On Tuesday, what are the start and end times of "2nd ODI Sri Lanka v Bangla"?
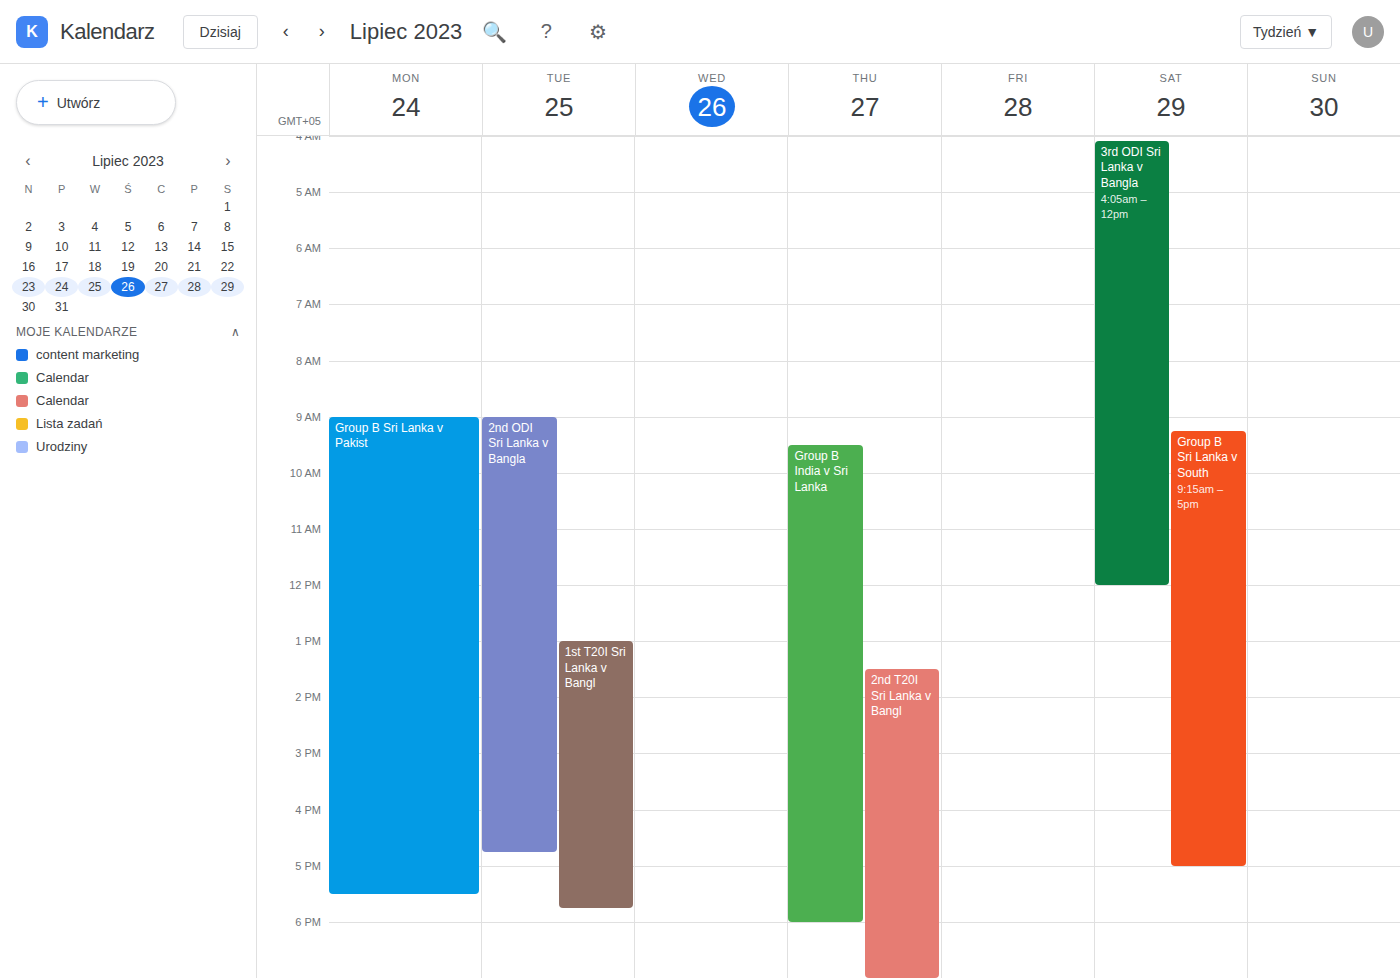
9:00 AM to 4:45 PM